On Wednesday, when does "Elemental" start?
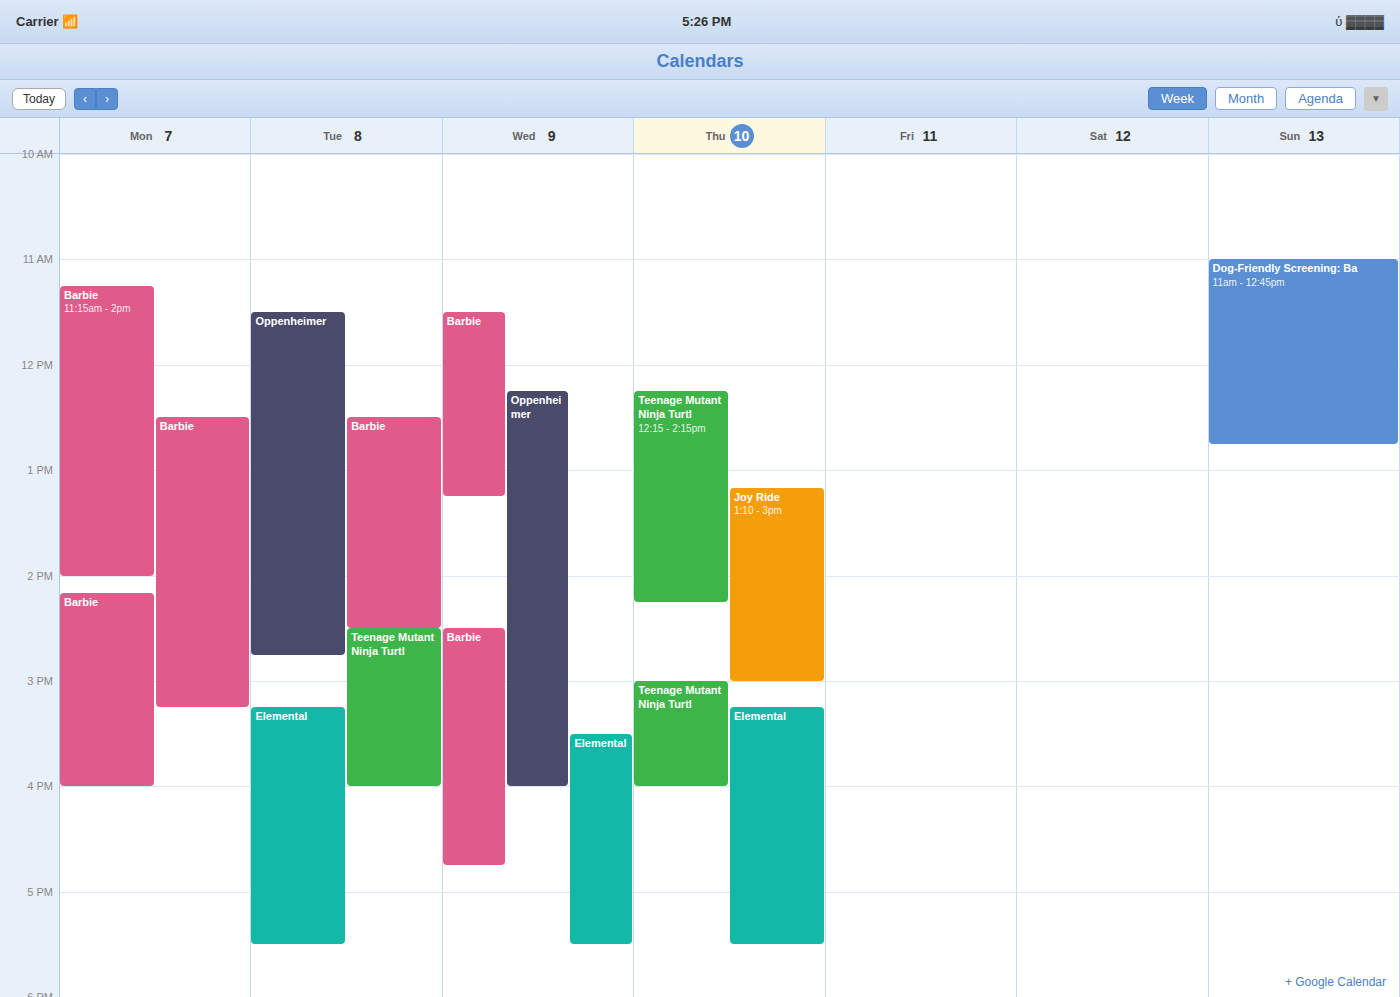
3:30 PM